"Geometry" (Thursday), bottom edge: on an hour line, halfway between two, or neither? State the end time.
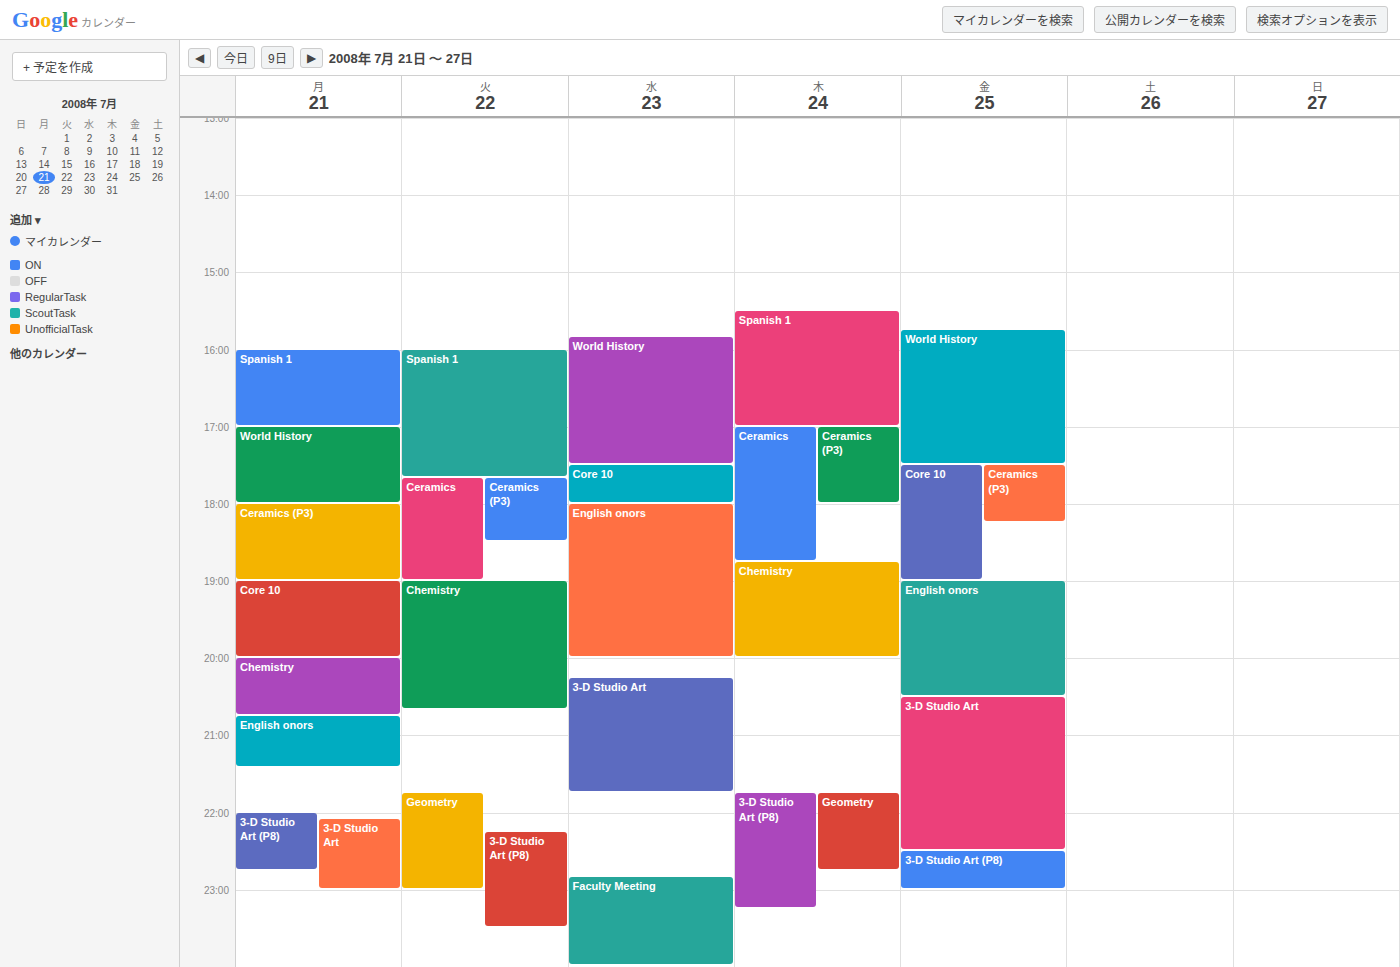
10:45 PM -- neither: three quarters of the way from the 10 PM line to the 11 PM line.